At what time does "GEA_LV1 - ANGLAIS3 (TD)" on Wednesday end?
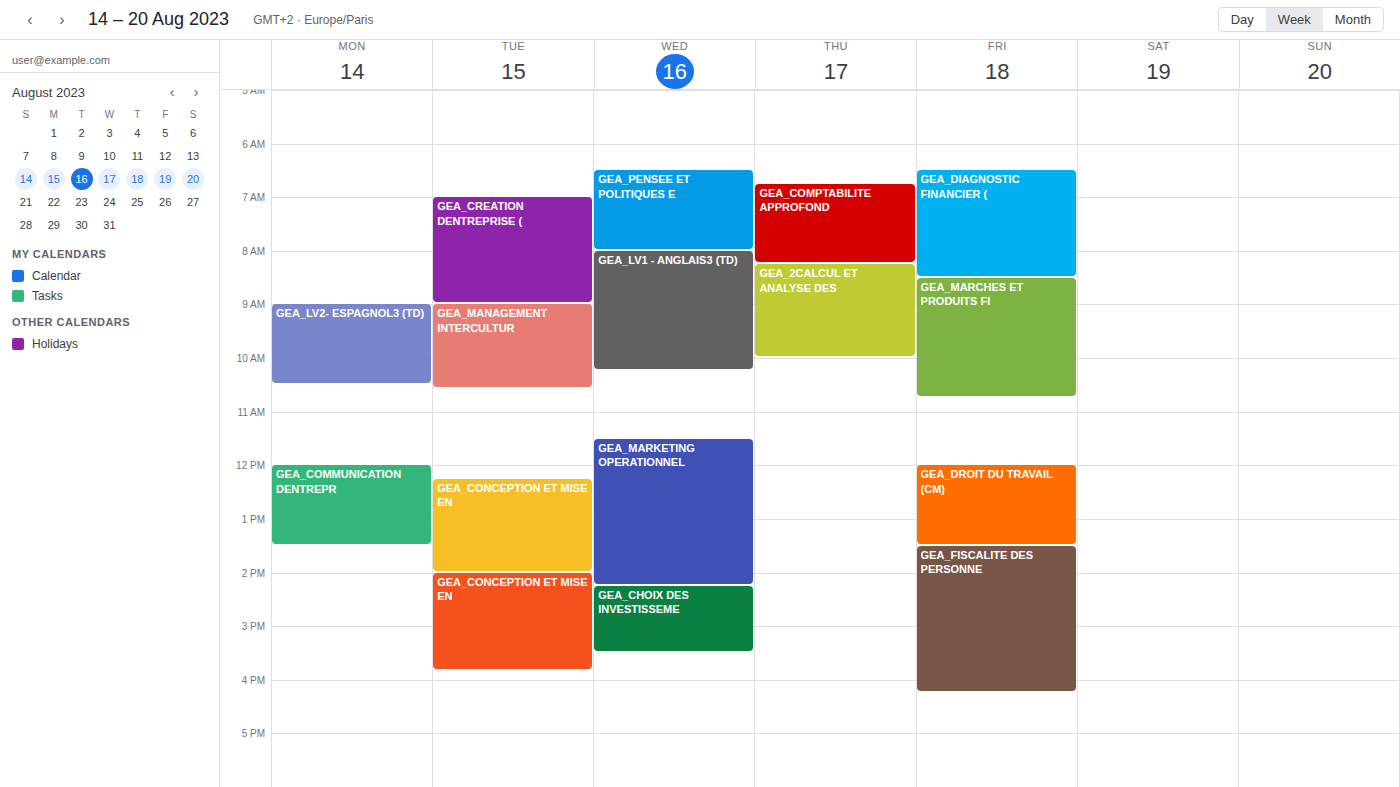
10:15 AM